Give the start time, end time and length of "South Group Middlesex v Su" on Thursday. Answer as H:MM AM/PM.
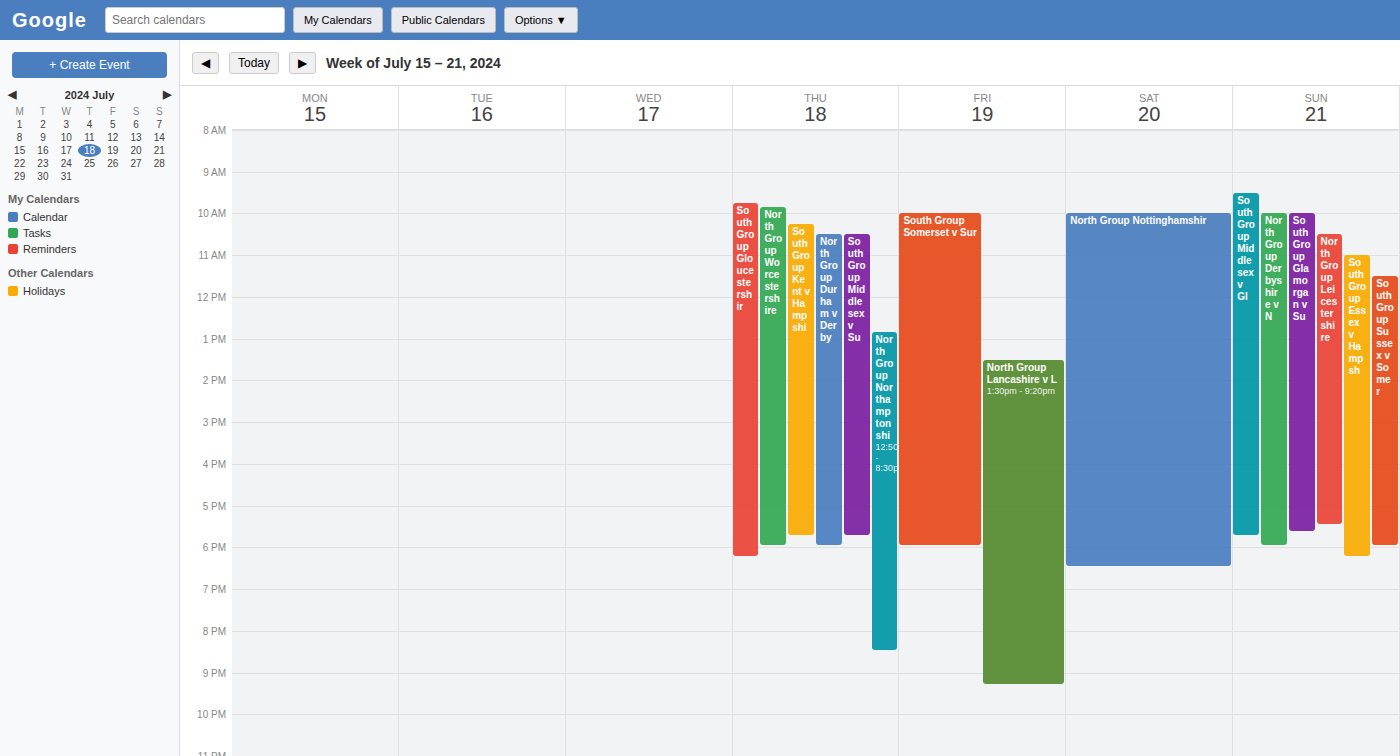
10:30 AM to 5:45 PM, 7 hours 15 minutes